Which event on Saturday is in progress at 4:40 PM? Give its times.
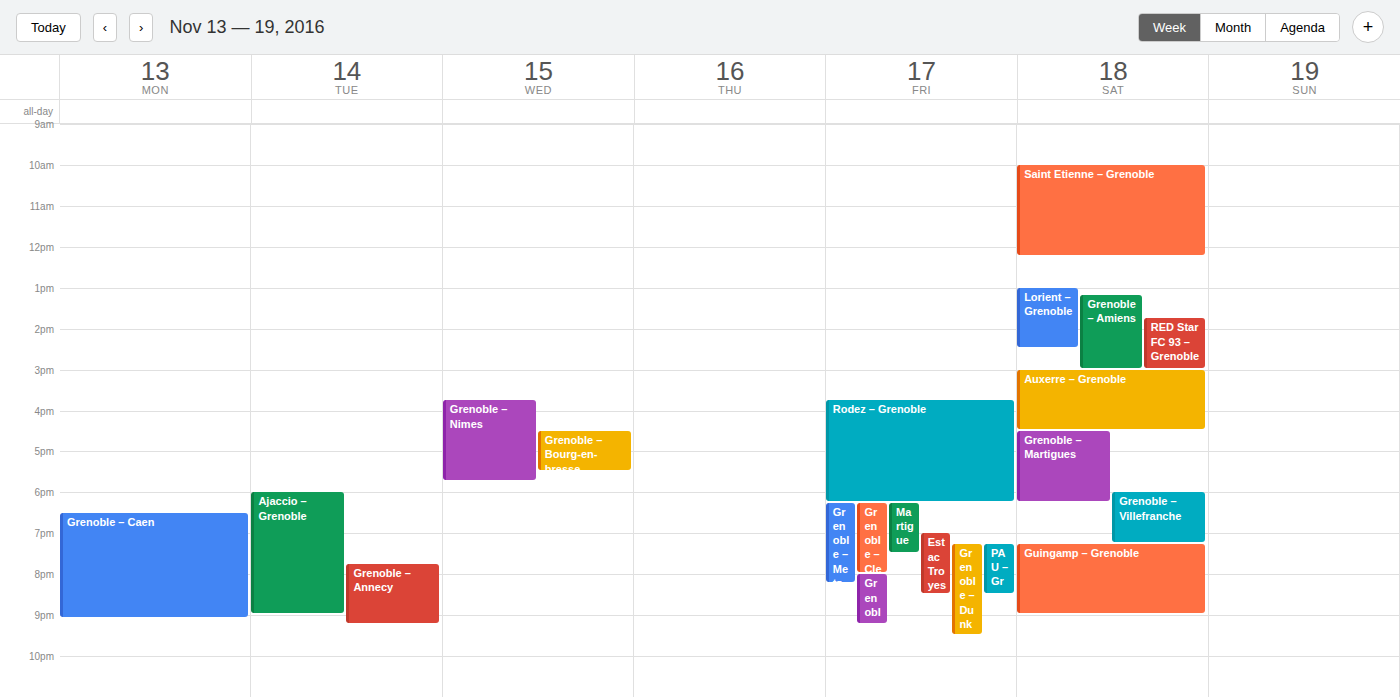
"Grenoble – Martigues", 4:30 PM to 6:15 PM